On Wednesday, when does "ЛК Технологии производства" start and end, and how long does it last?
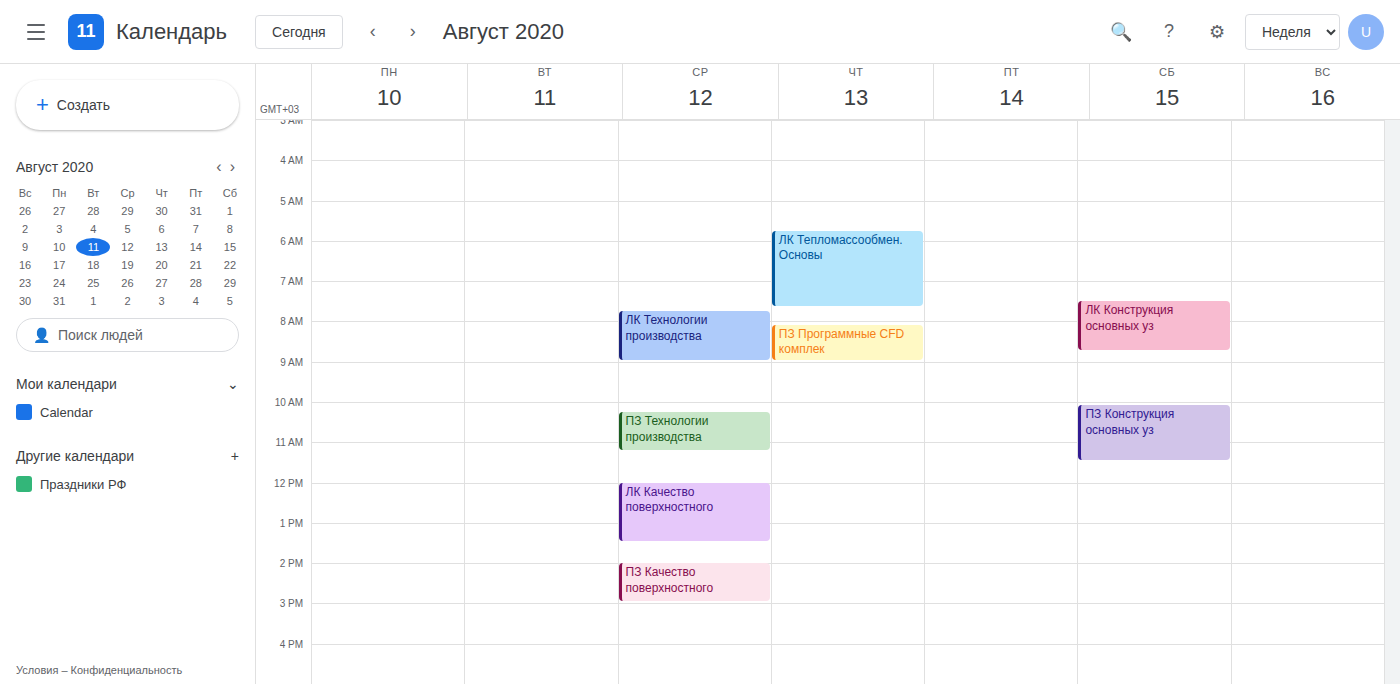
7:45 AM to 9:00 AM, 1 hour 15 minutes